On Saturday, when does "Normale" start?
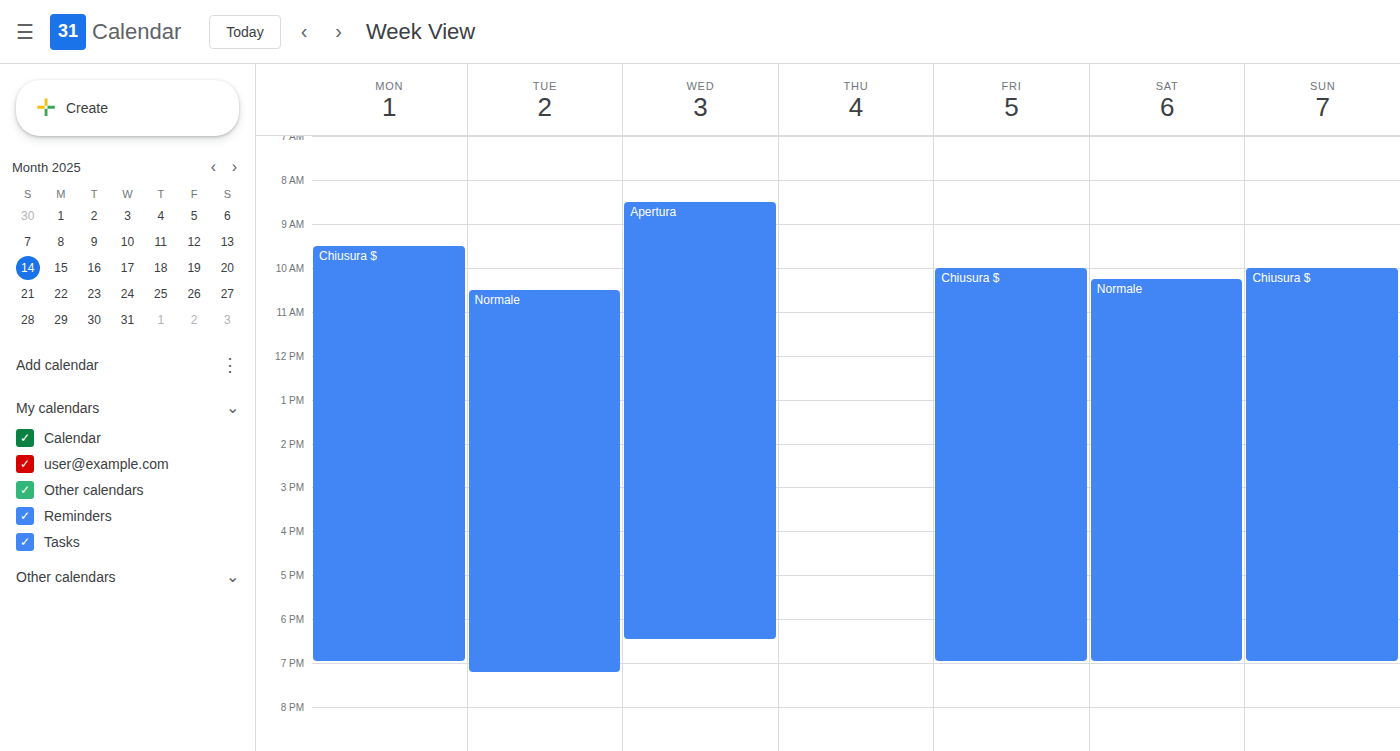
10:15